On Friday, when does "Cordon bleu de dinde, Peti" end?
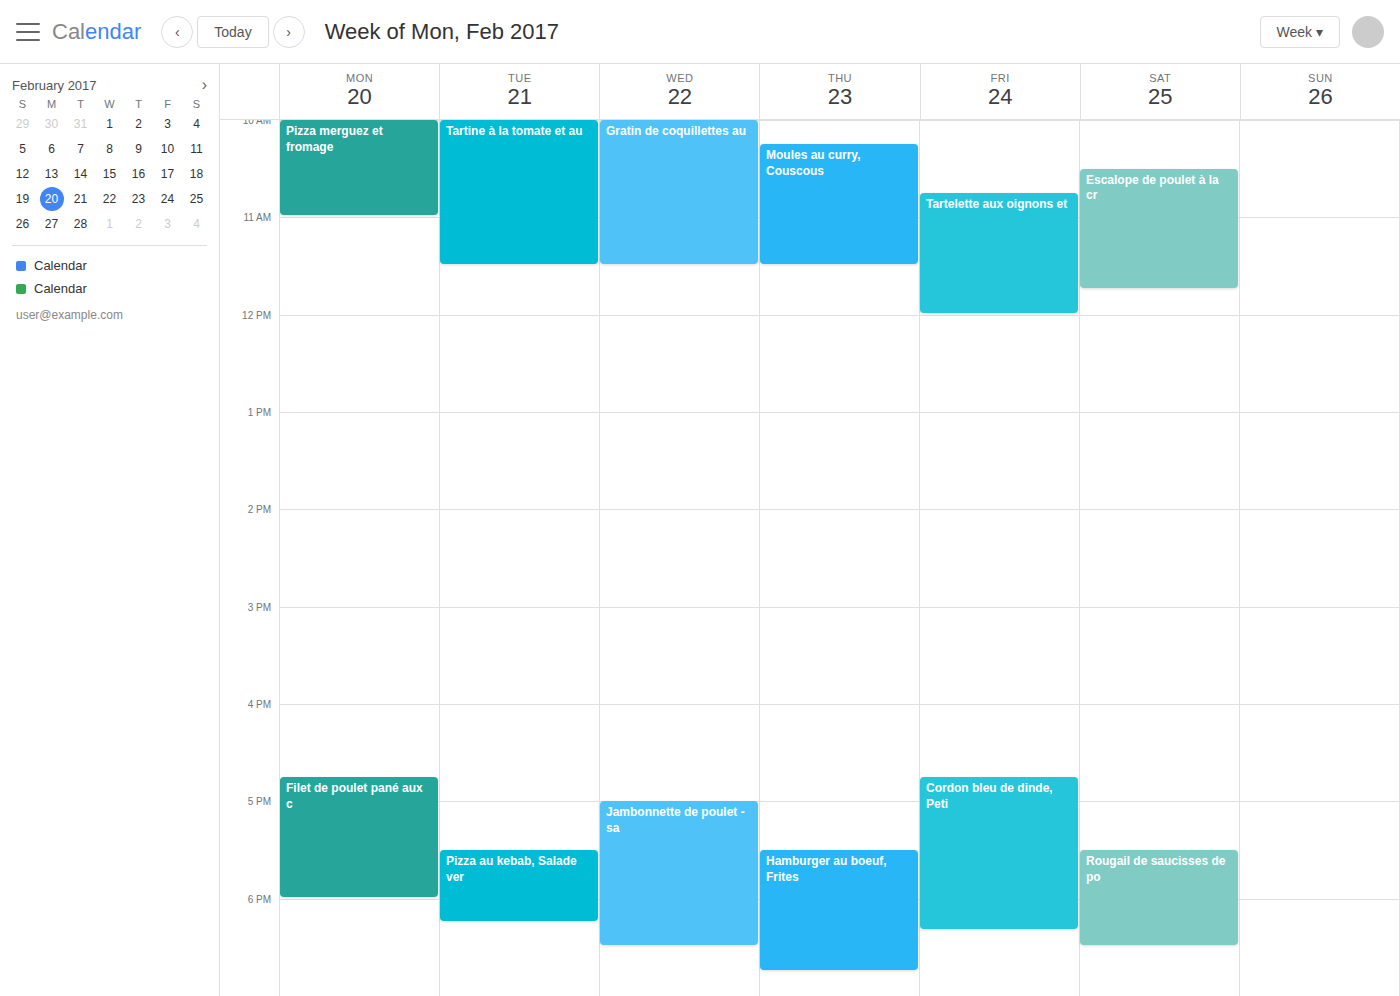
6:20 PM